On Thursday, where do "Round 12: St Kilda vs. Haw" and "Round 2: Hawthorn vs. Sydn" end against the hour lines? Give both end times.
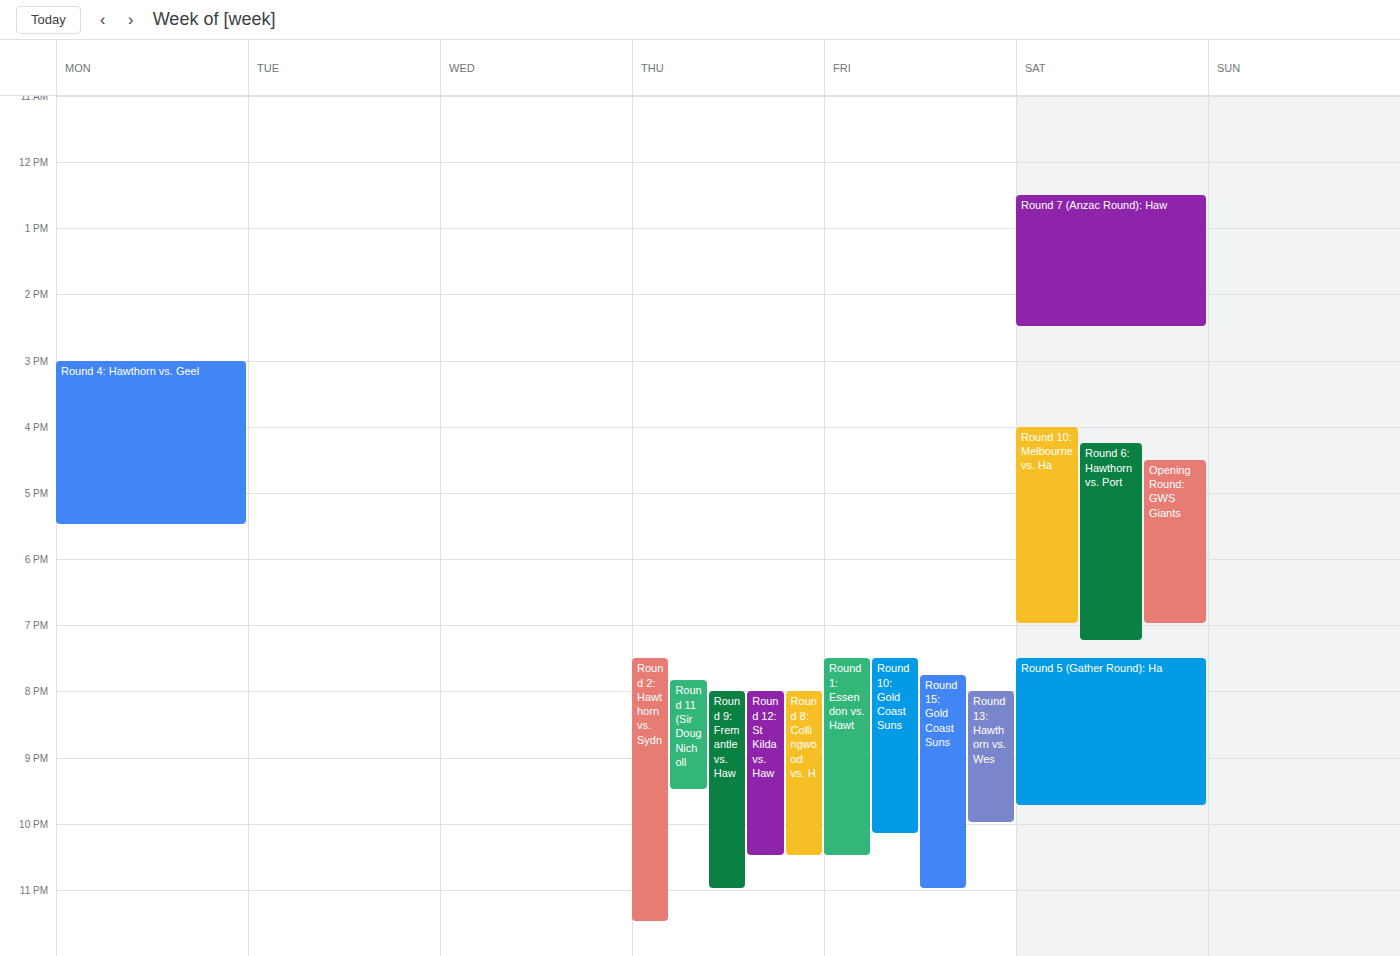
"Round 12: St Kilda vs. Haw": 10:30 PM, halfway between the 10 PM and 11 PM lines. "Round 2: Hawthorn vs. Sydn": 11:30 PM, halfway between the 11 PM and 12 AM lines.